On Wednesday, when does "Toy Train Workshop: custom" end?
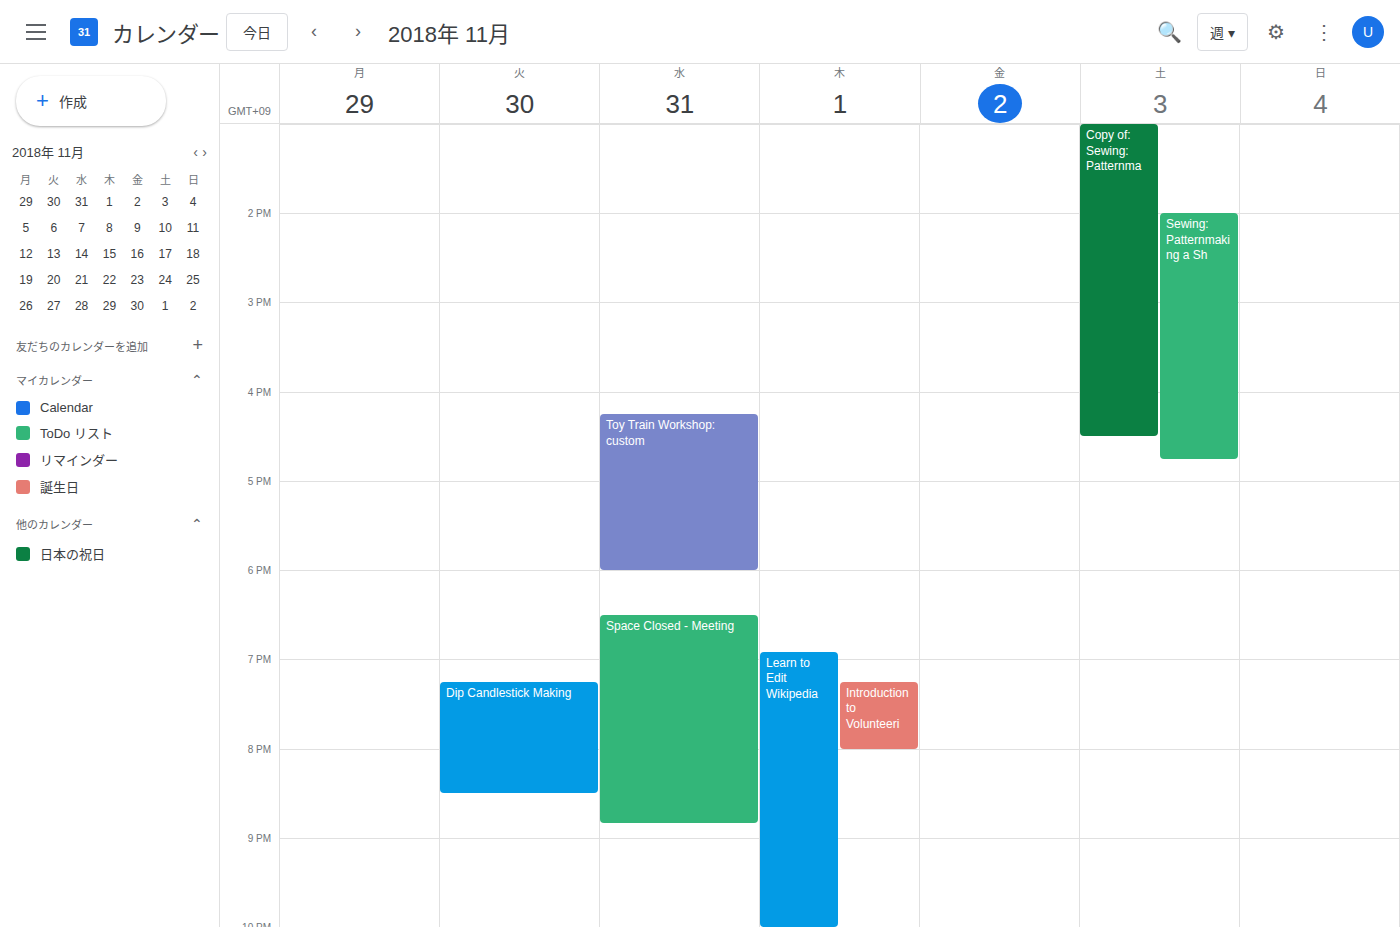
6:00 PM